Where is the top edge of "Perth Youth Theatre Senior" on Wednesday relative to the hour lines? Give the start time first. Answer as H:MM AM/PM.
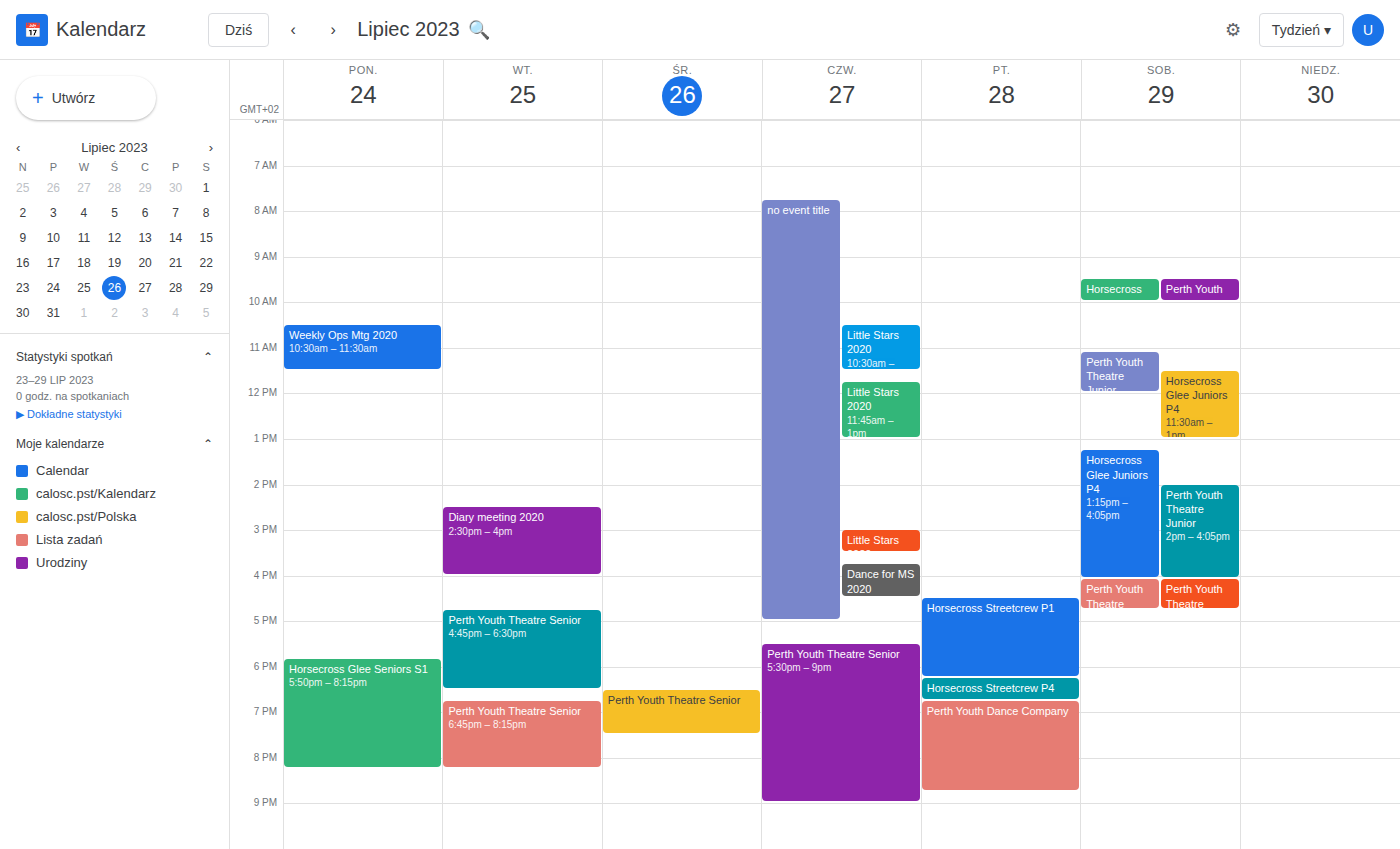
6:30 PM -- halfway between the 6 PM and 7 PM lines.